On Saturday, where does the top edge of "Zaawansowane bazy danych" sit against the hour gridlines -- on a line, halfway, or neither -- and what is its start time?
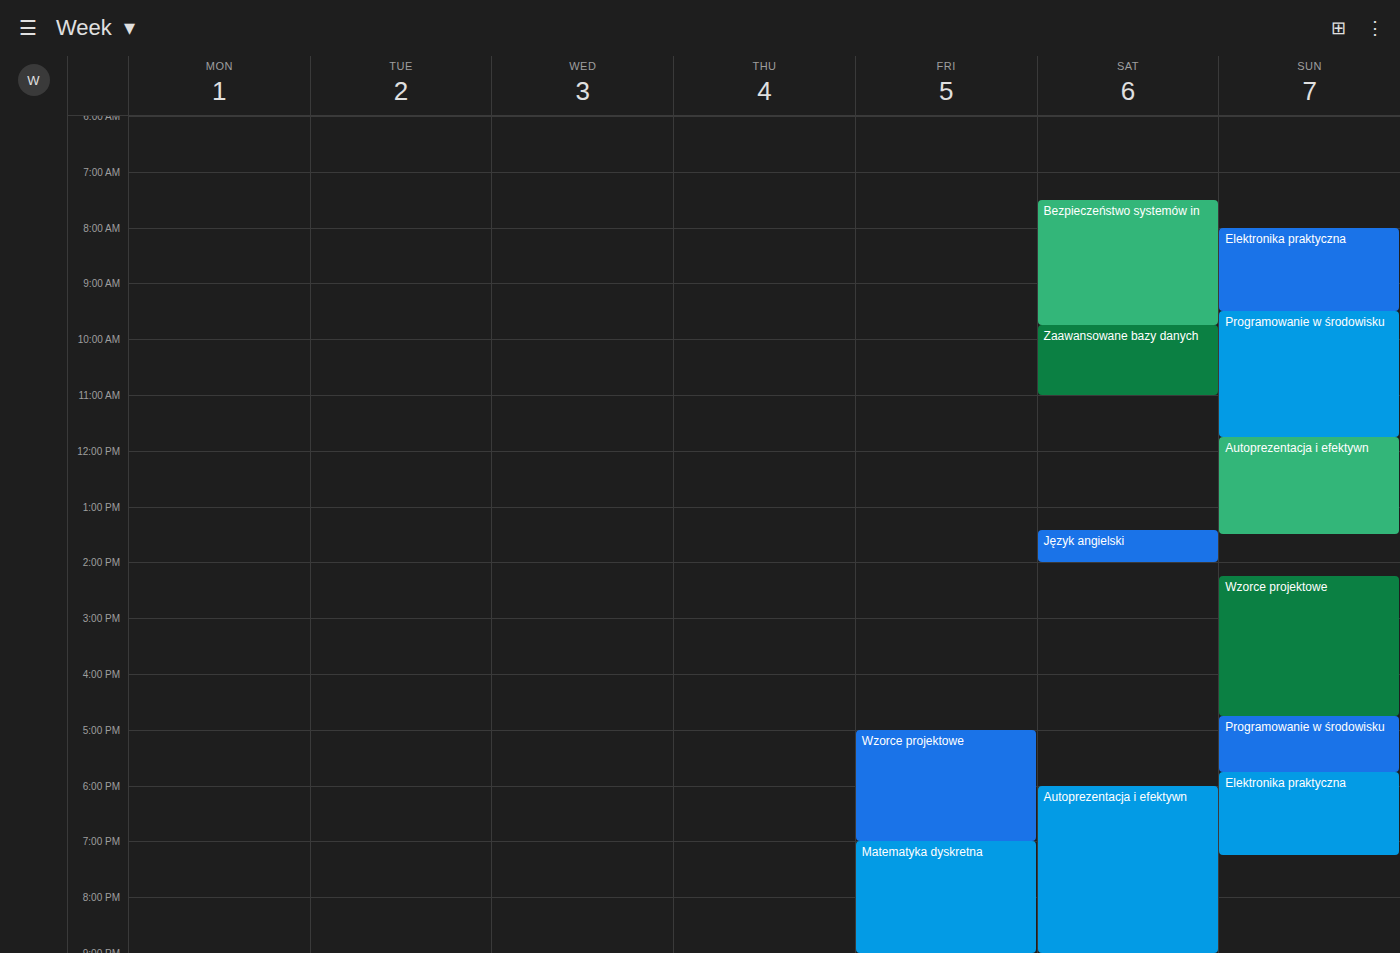
9:45 AM -- neither: three quarters of the way from the 9 AM line to the 10 AM line.